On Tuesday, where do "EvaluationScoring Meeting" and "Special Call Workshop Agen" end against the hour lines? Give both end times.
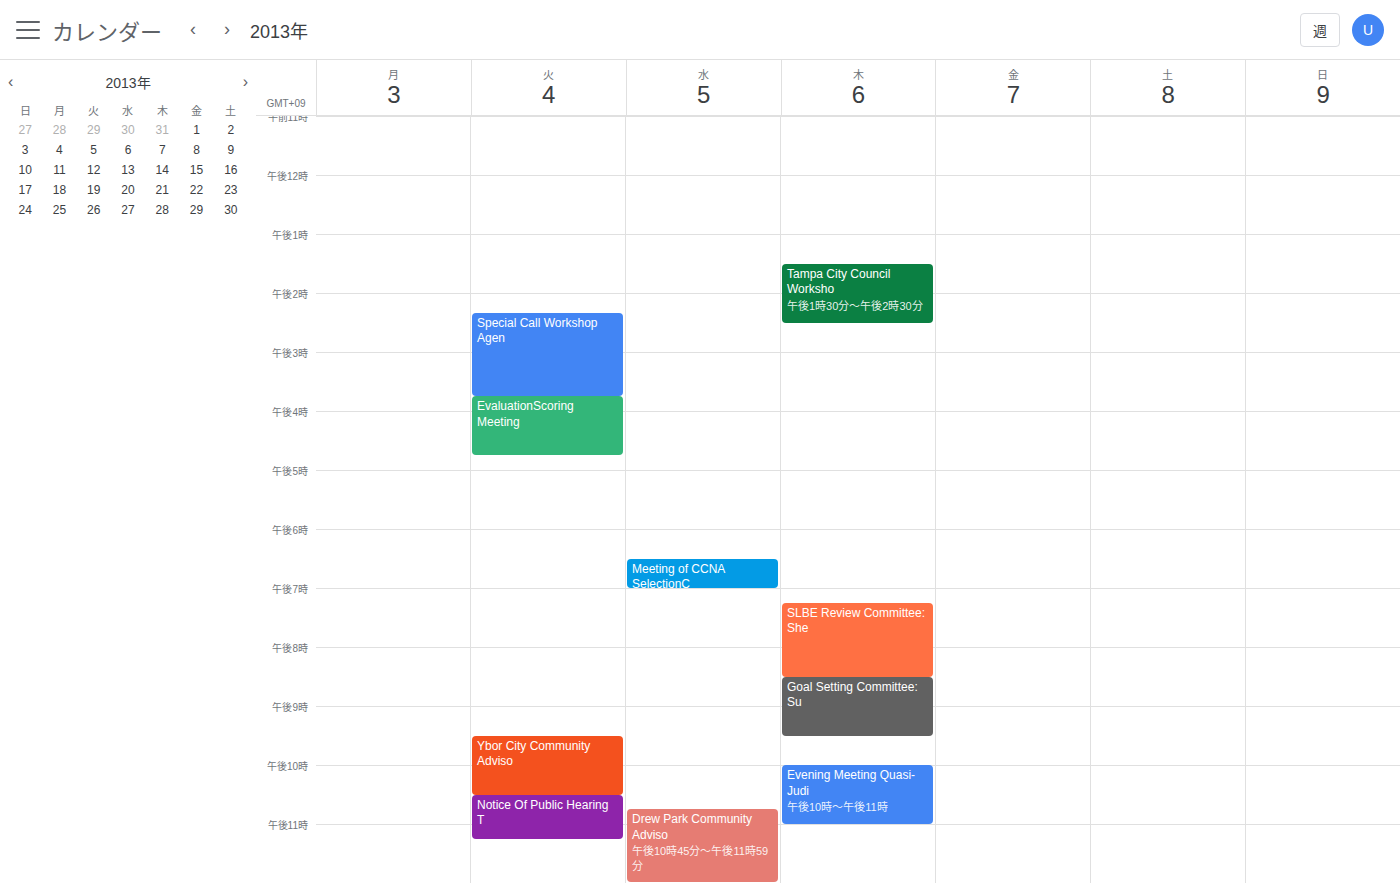
"EvaluationScoring Meeting": 4:45 PM, neither: three quarters of the way from the 4 PM line to the 5 PM line. "Special Call Workshop Agen": 3:45 PM, neither: three quarters of the way from the 3 PM line to the 4 PM line.